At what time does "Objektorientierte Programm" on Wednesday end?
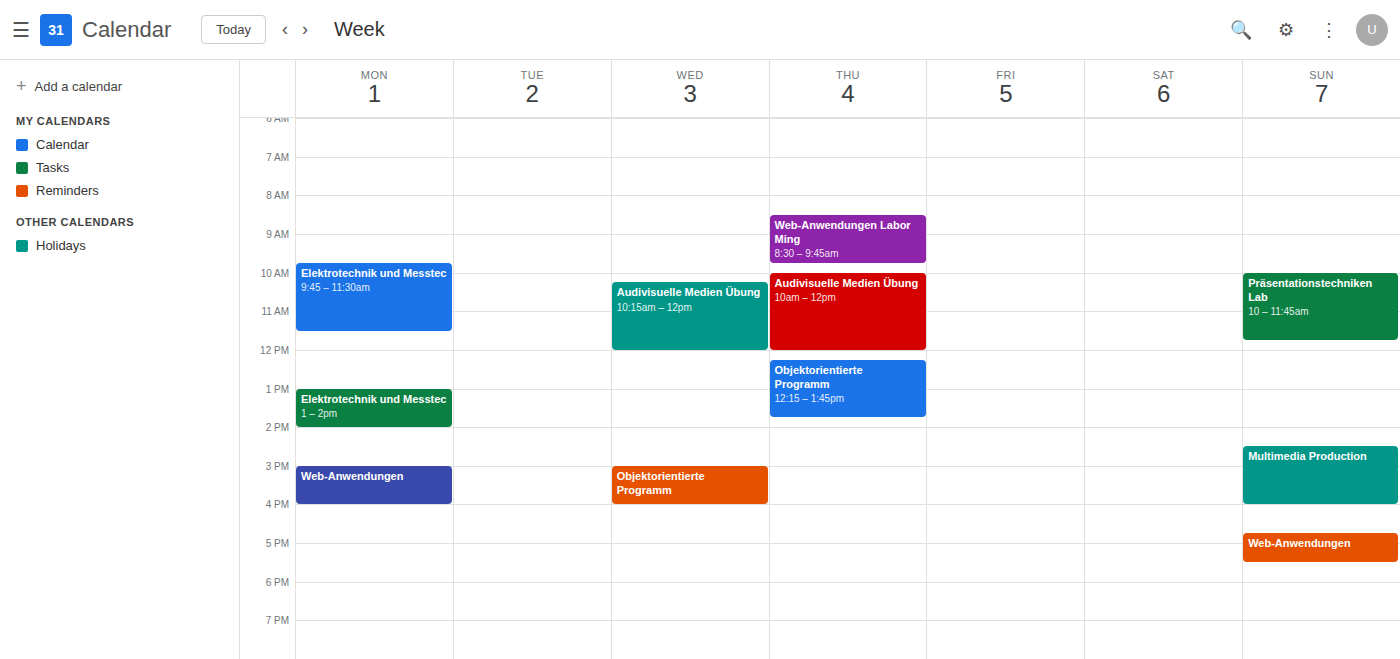
4:00 PM